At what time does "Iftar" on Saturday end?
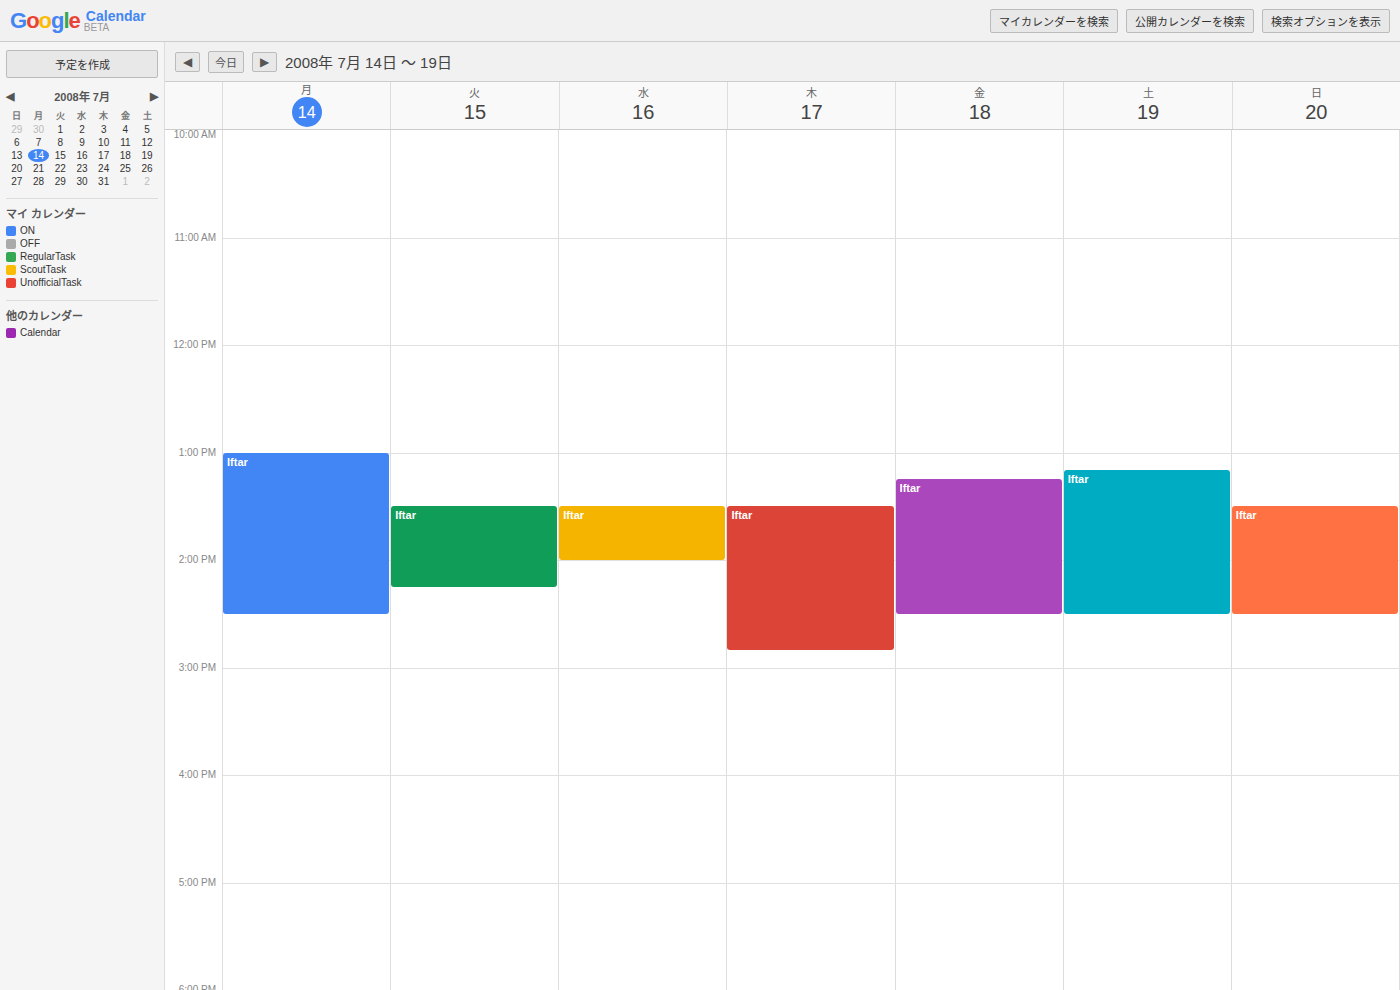
2:30 PM